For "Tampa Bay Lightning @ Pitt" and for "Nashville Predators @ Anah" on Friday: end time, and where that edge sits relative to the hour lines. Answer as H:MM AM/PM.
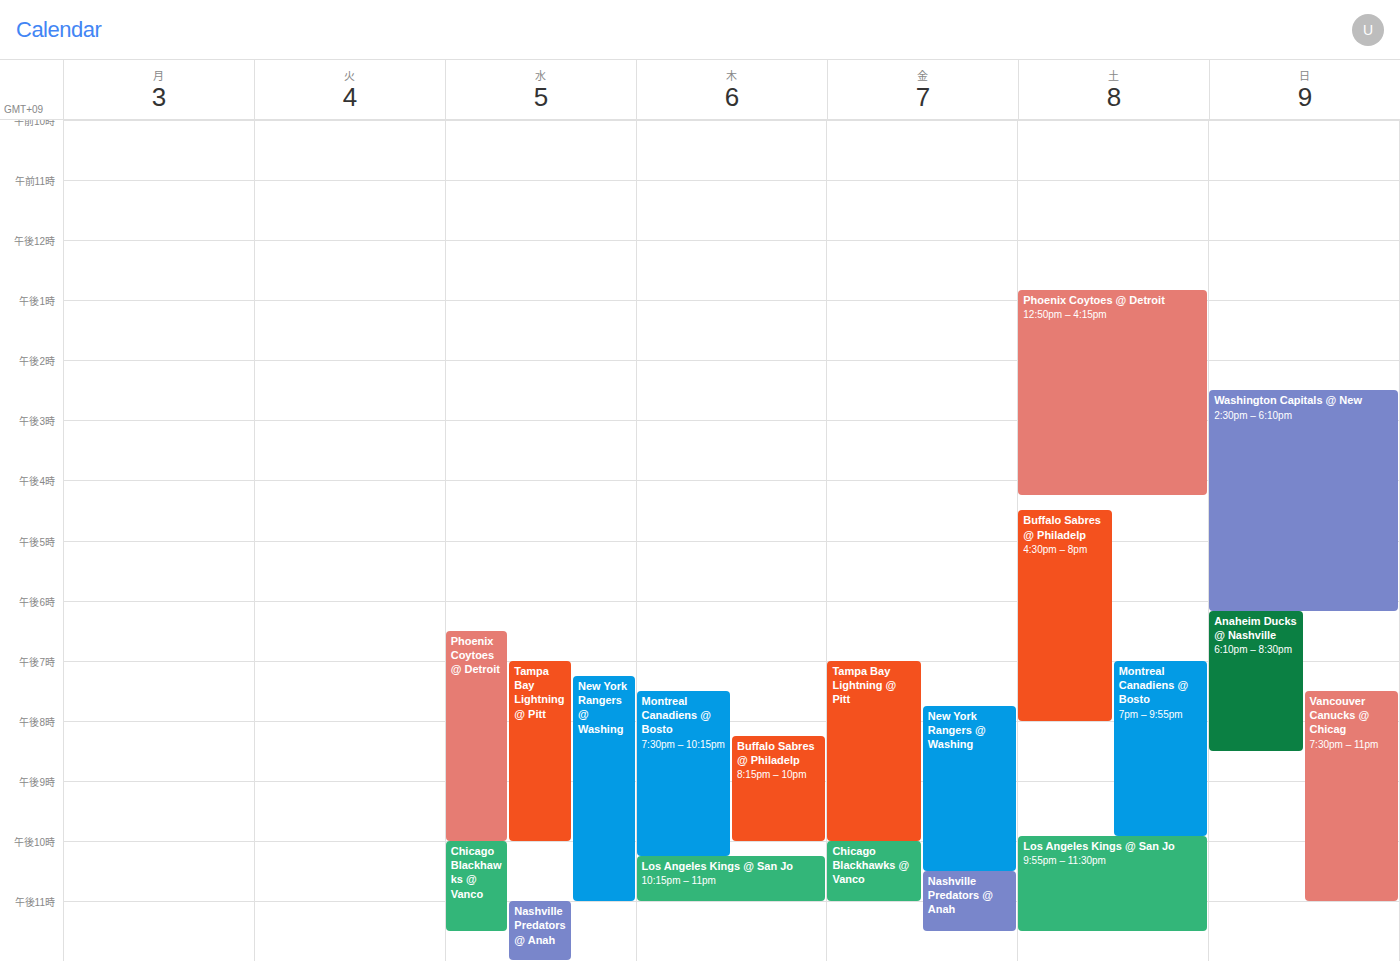
"Tampa Bay Lightning @ Pitt": 10:00 PM, exactly on the 10 PM line. "Nashville Predators @ Anah": 11:30 PM, halfway between the 11 PM and 12 AM lines.